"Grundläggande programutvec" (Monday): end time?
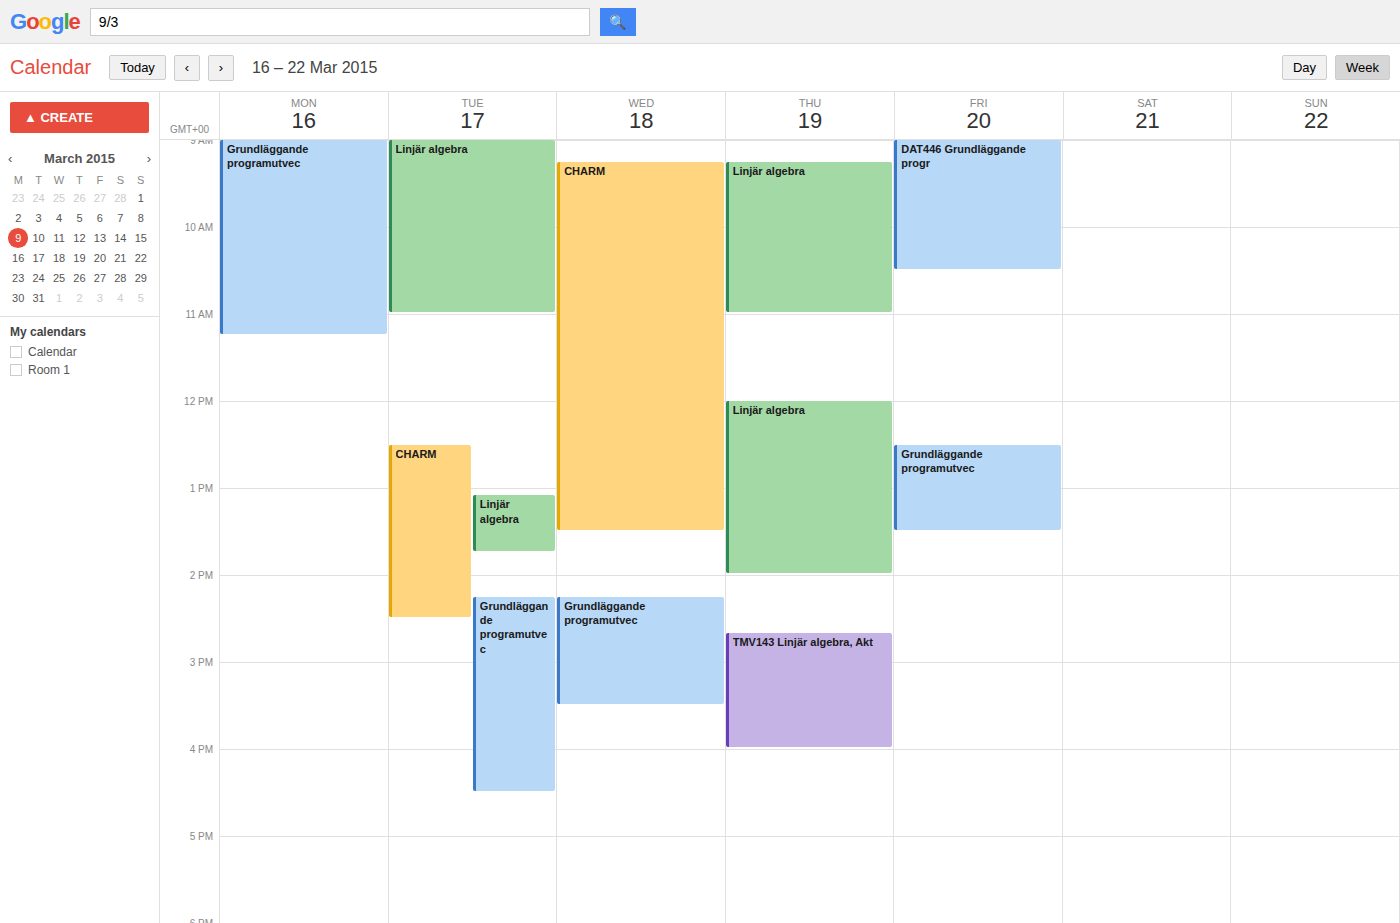
11:15 AM